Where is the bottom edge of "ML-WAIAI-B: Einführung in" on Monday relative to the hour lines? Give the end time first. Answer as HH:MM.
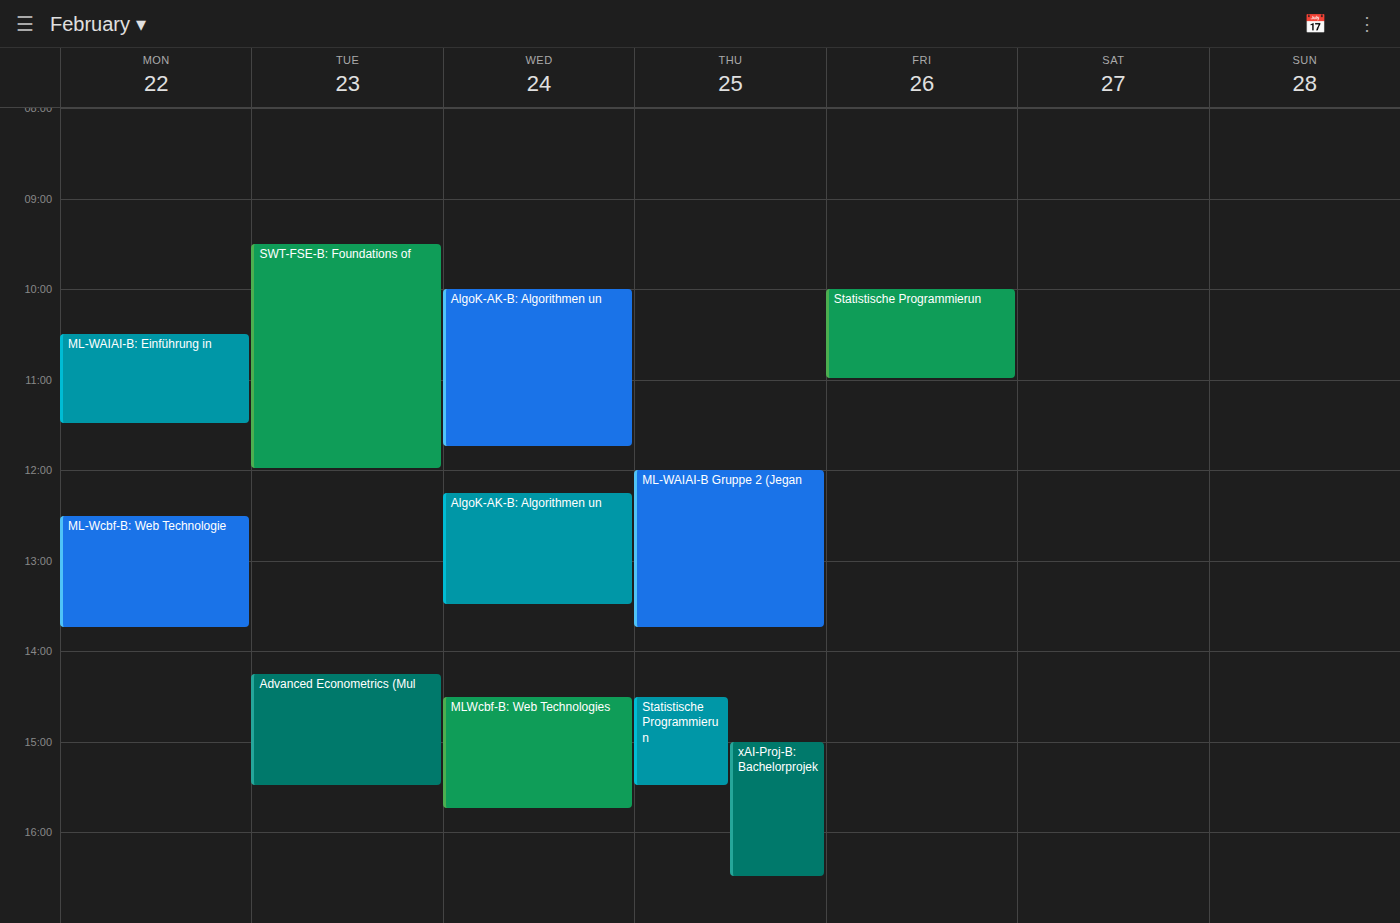
11:30 -- halfway between the 11:00 and 12:00 lines.